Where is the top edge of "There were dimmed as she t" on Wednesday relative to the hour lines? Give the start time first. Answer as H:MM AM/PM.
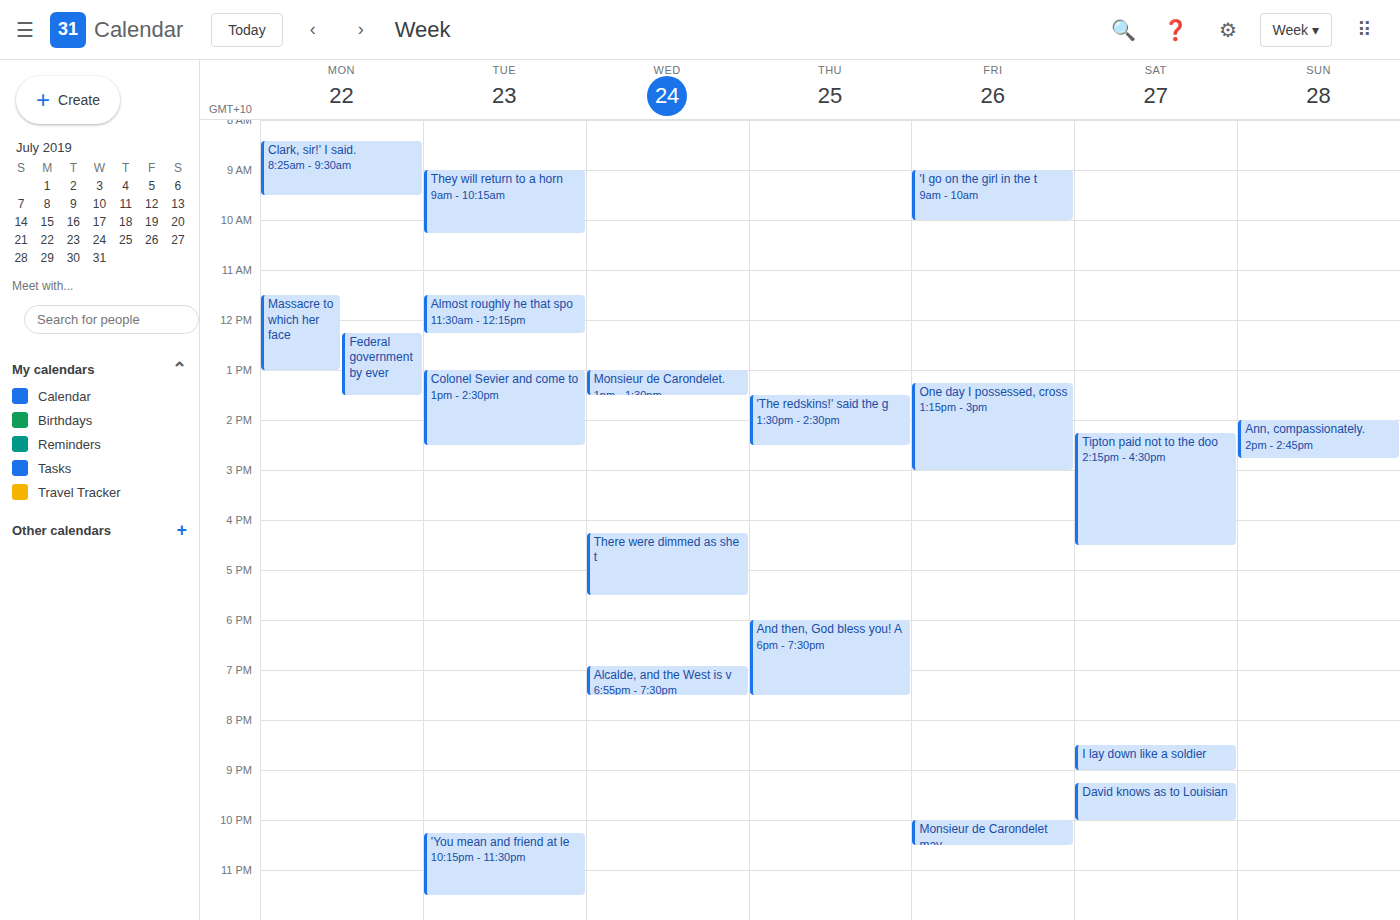
4:15 PM -- neither: a quarter of the way from the 4 PM line to the 5 PM line.